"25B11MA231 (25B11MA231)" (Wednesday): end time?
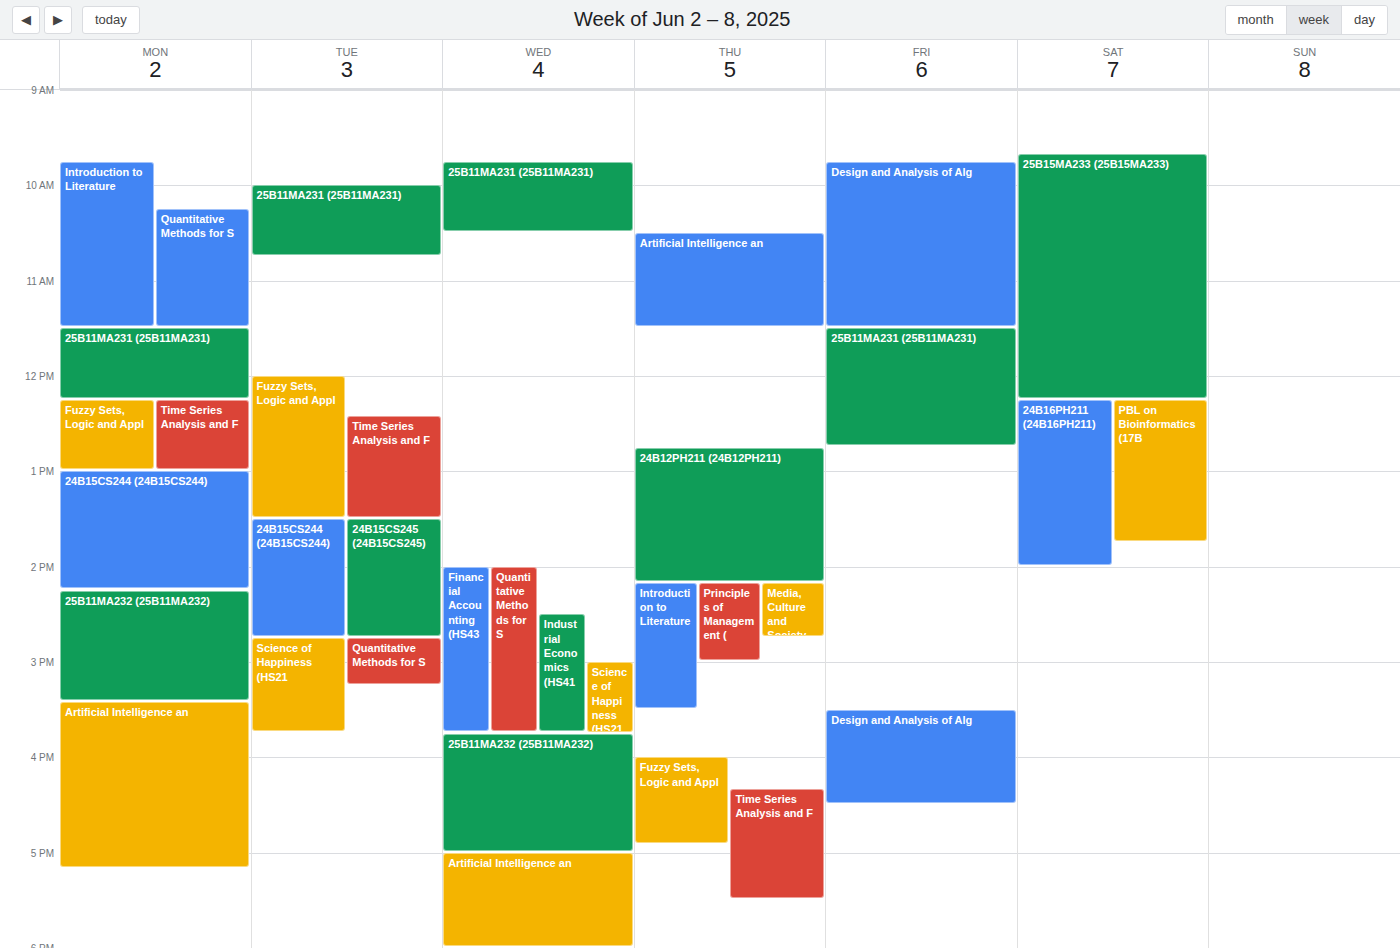
10:30